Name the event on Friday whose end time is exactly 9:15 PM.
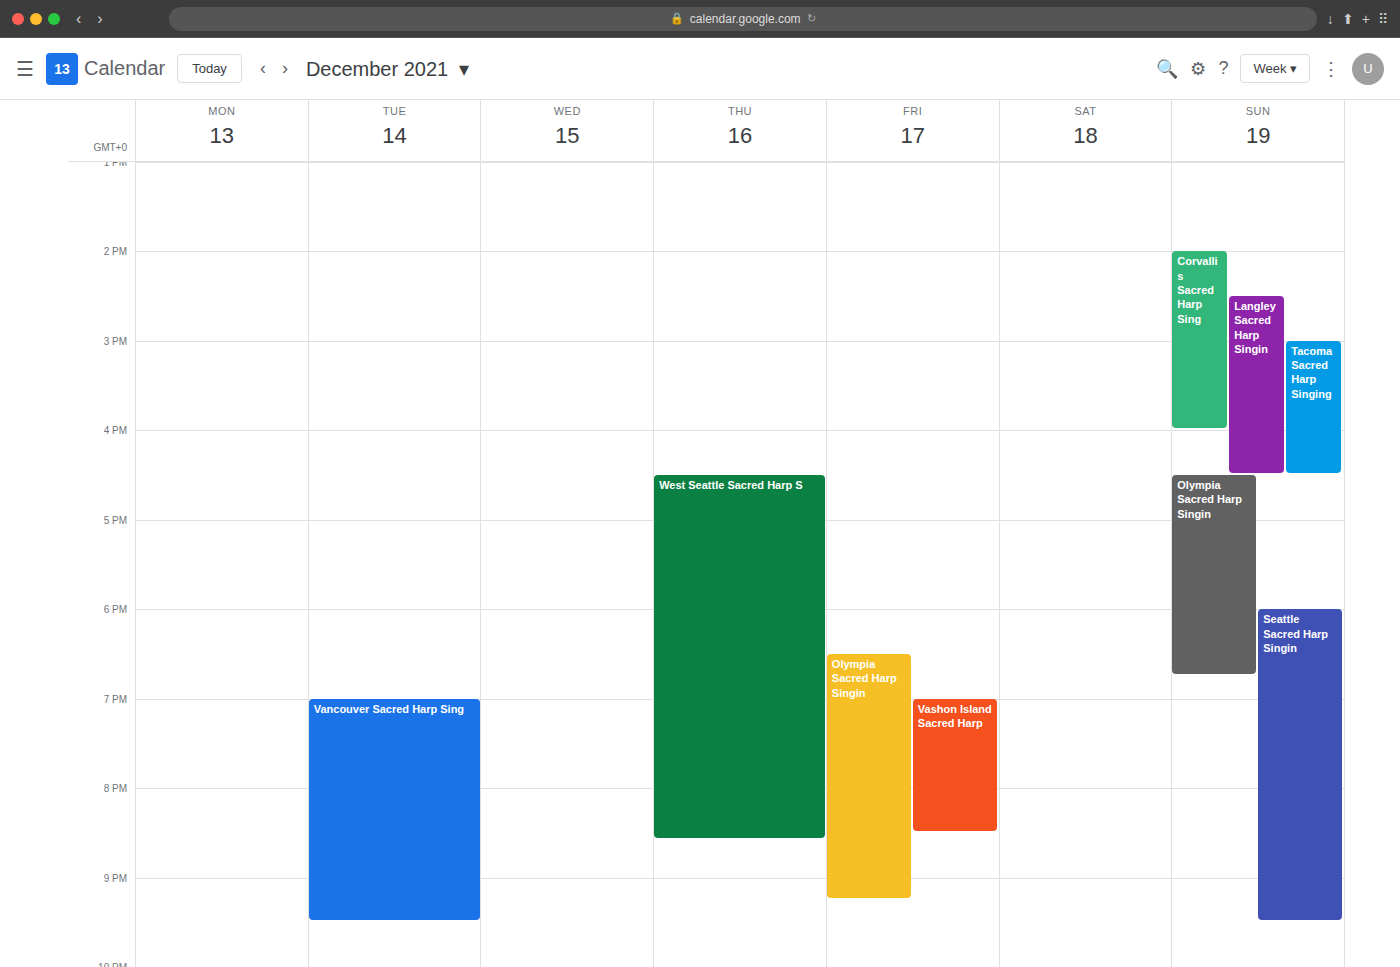
"Olympia Sacred Harp Singin"